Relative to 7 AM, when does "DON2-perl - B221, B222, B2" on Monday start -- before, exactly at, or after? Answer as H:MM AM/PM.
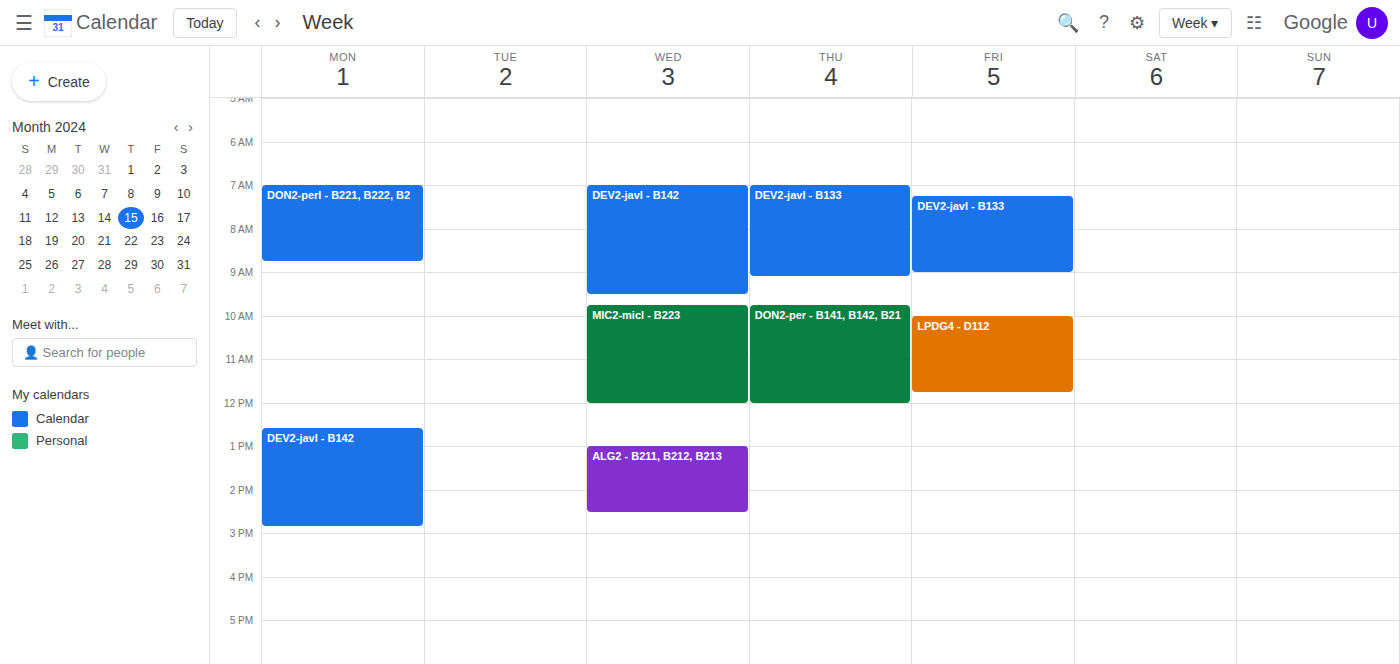
7:00 AM -- exactly at 7 AM, on the 7 AM line.